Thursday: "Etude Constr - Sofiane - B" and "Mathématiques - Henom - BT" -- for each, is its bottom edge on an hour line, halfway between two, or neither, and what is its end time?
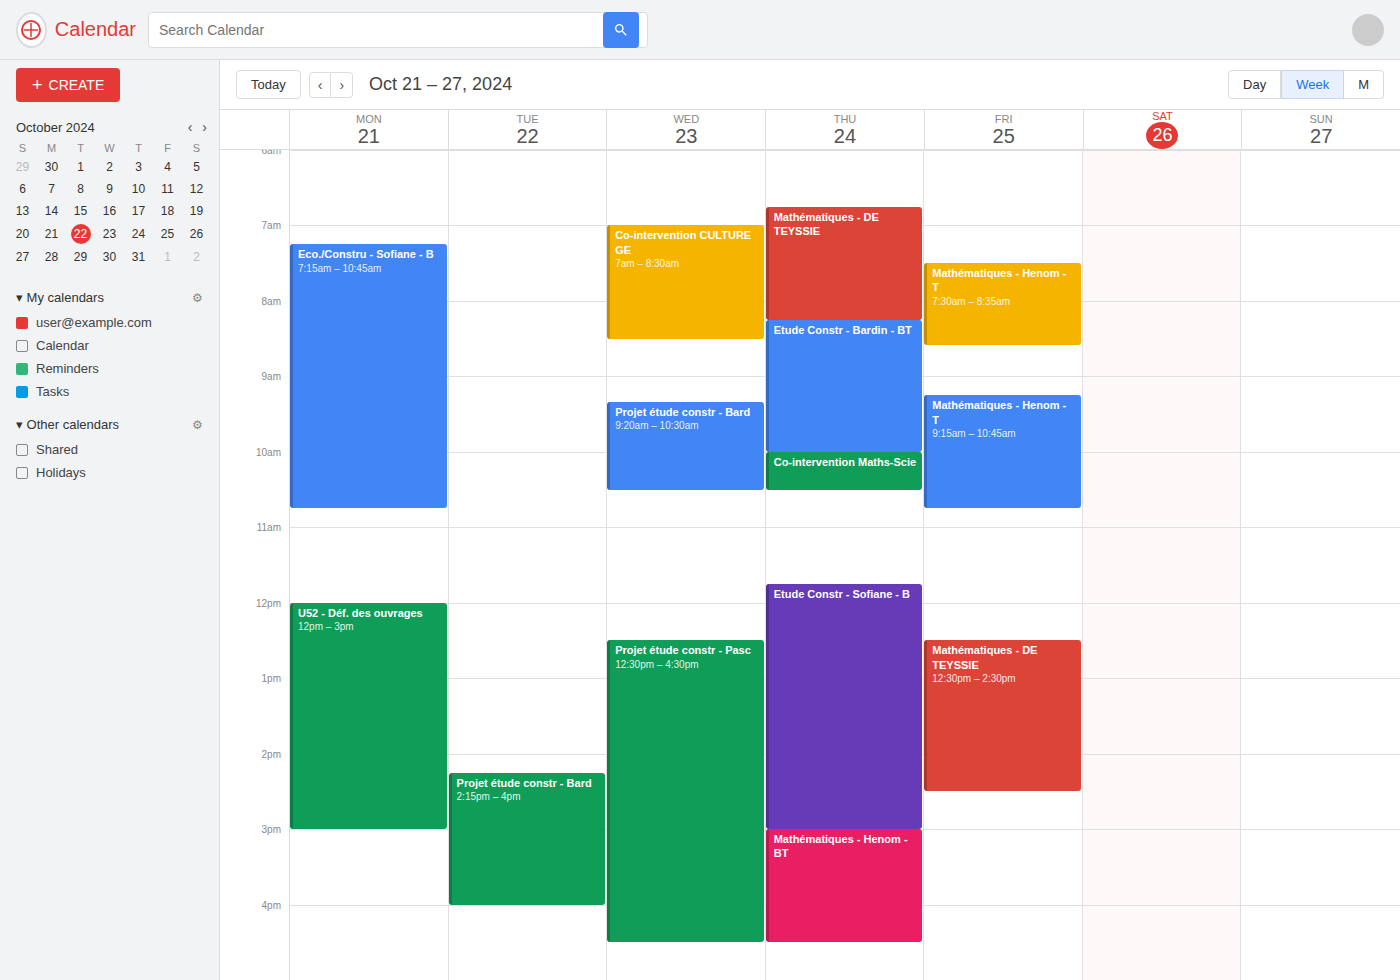
"Etude Constr - Sofiane - B": 3:00 PM, exactly on the 3 PM line. "Mathématiques - Henom - BT": 4:30 PM, halfway between the 4 PM and 5 PM lines.